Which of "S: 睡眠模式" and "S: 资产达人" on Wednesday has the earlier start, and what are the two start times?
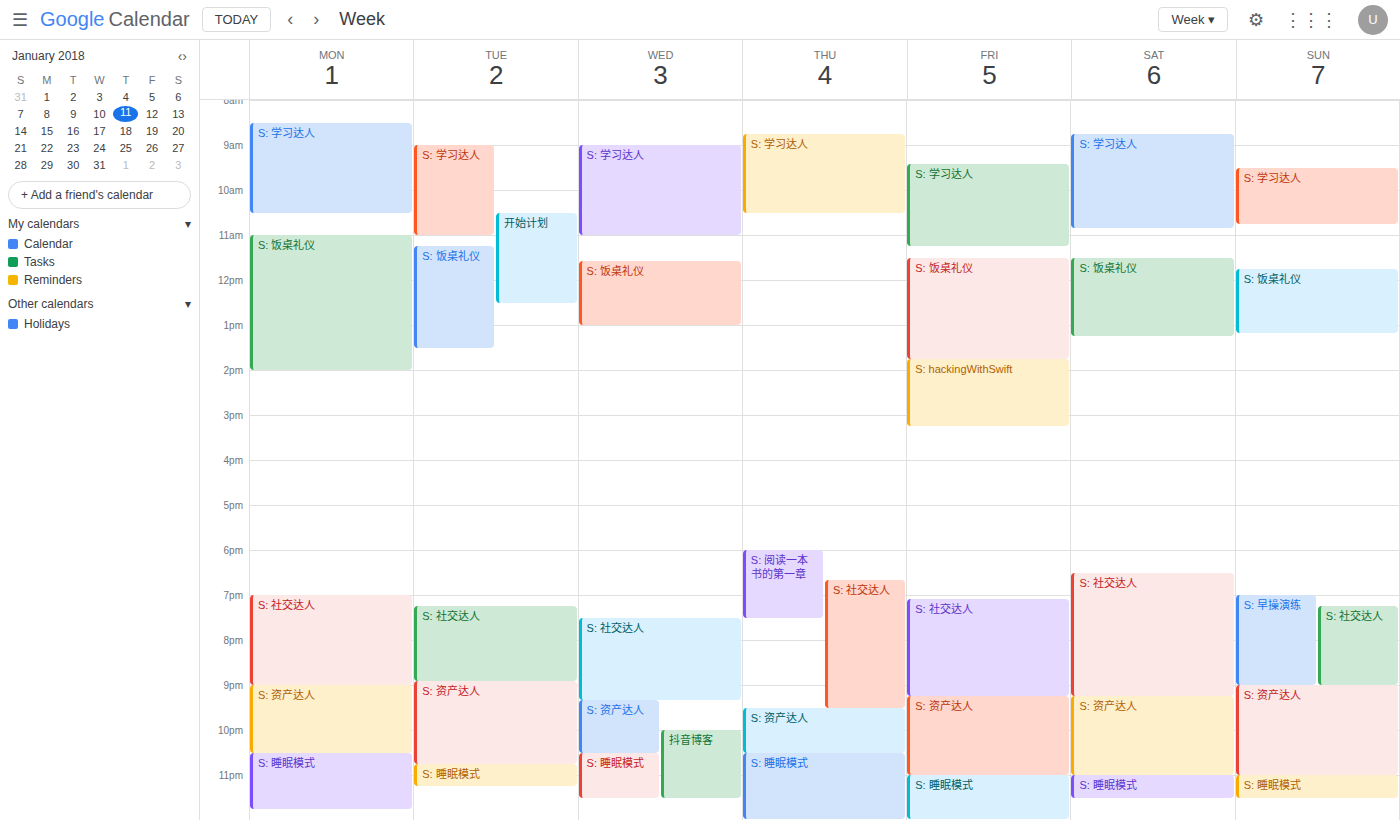
"S: 资产达人" 21:20; "S: 睡眠模式" 22:30.